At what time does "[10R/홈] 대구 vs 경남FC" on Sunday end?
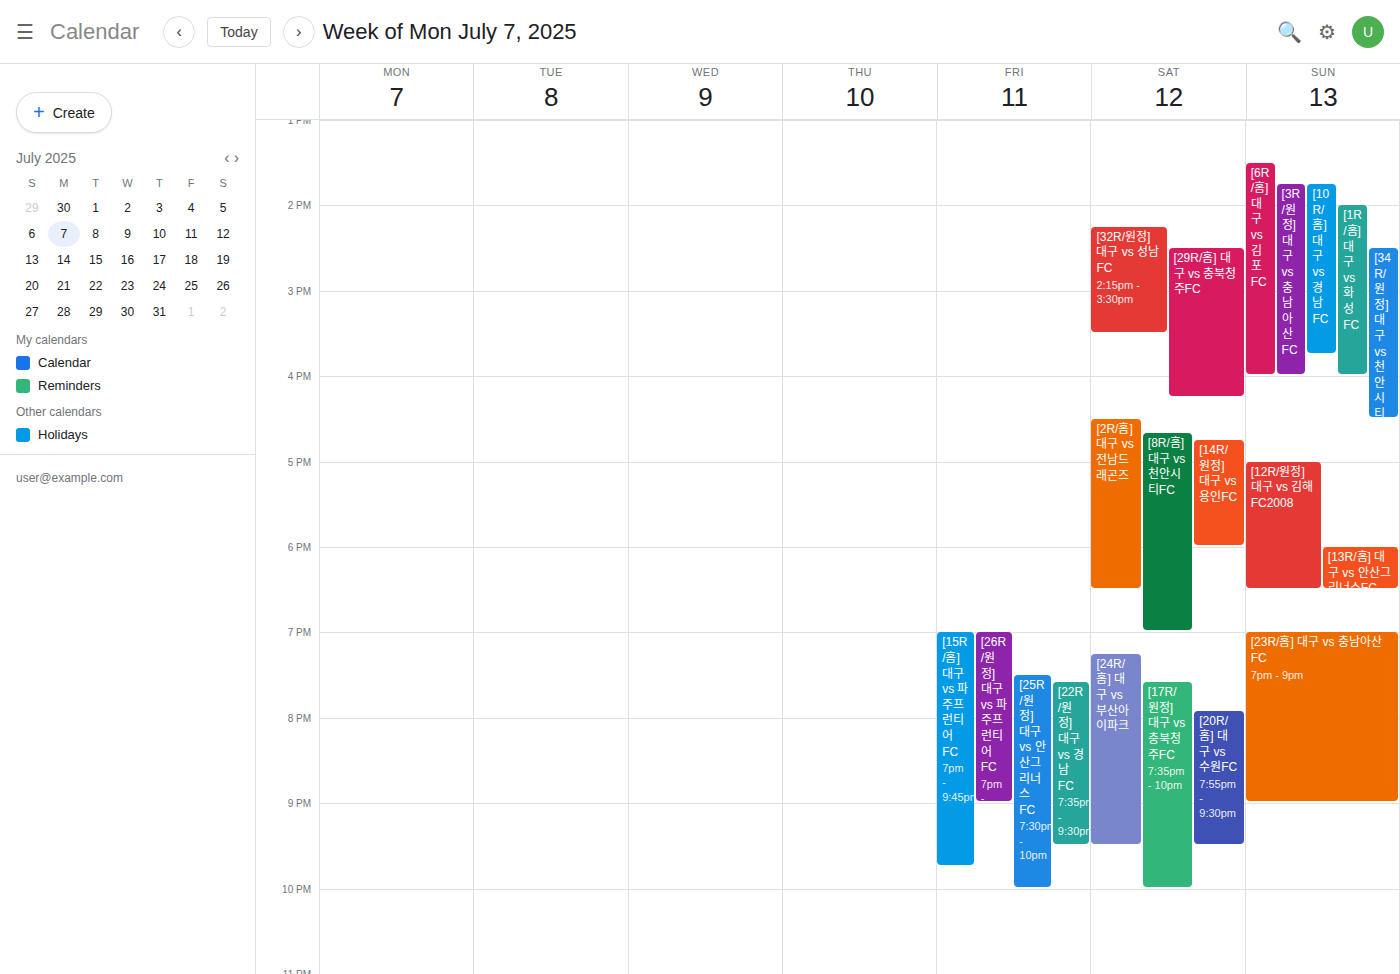
15:45